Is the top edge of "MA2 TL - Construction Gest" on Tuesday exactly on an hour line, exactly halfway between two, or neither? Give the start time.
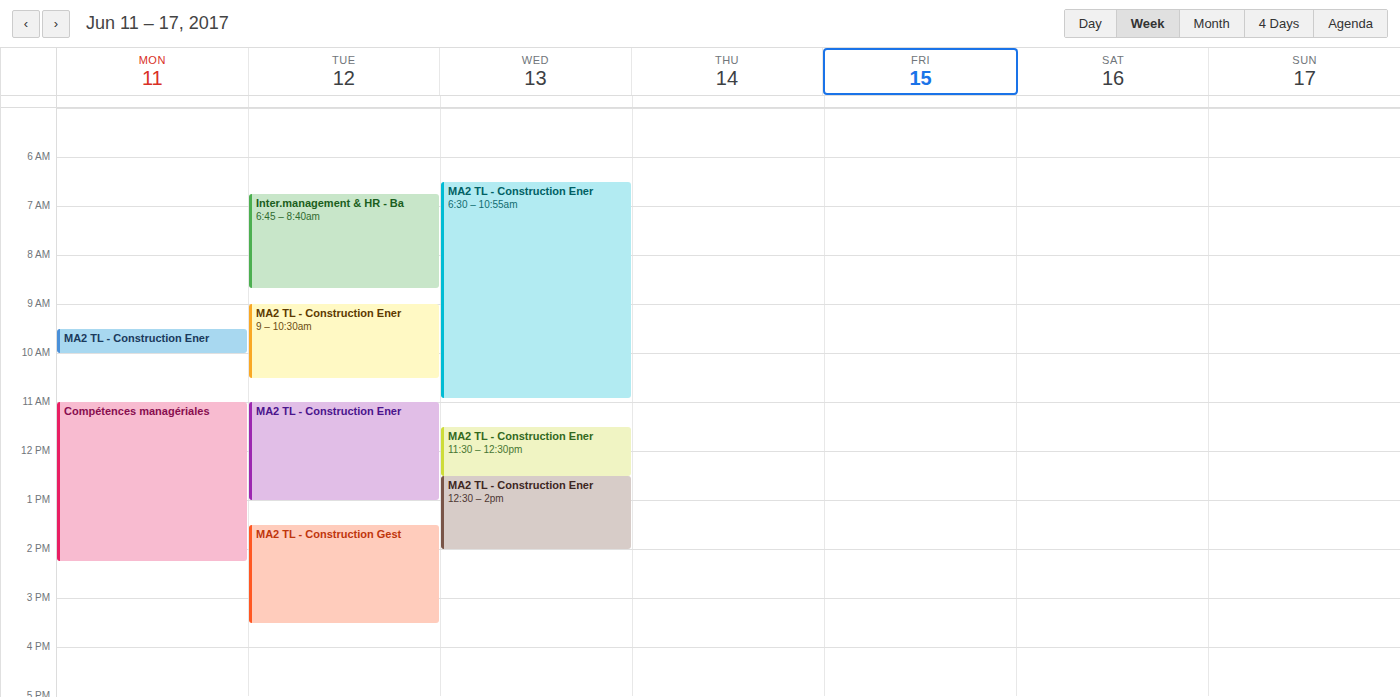
13:30 -- halfway between the 13:00 and 14:00 lines.